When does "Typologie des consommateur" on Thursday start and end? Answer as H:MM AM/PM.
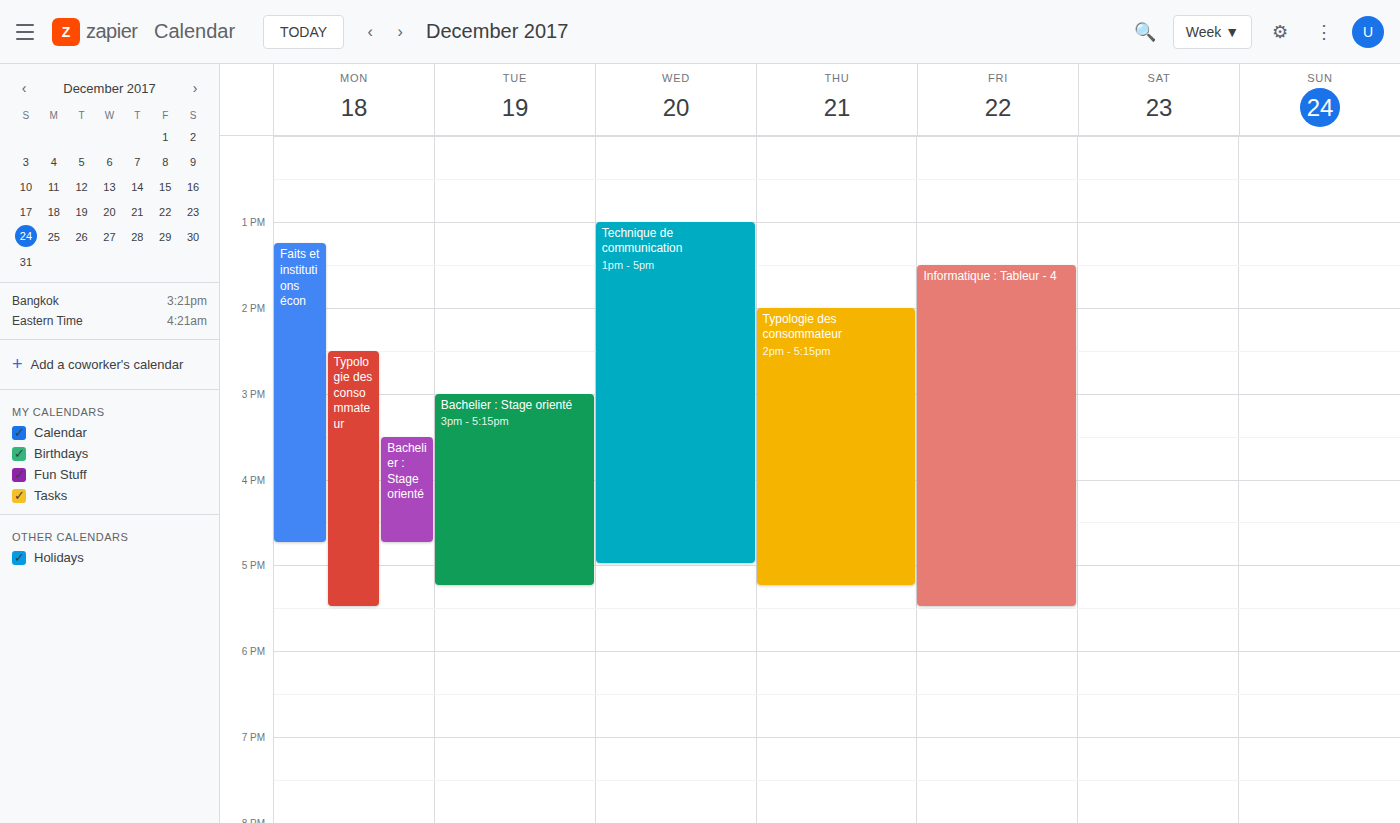
2:00 PM to 5:15 PM